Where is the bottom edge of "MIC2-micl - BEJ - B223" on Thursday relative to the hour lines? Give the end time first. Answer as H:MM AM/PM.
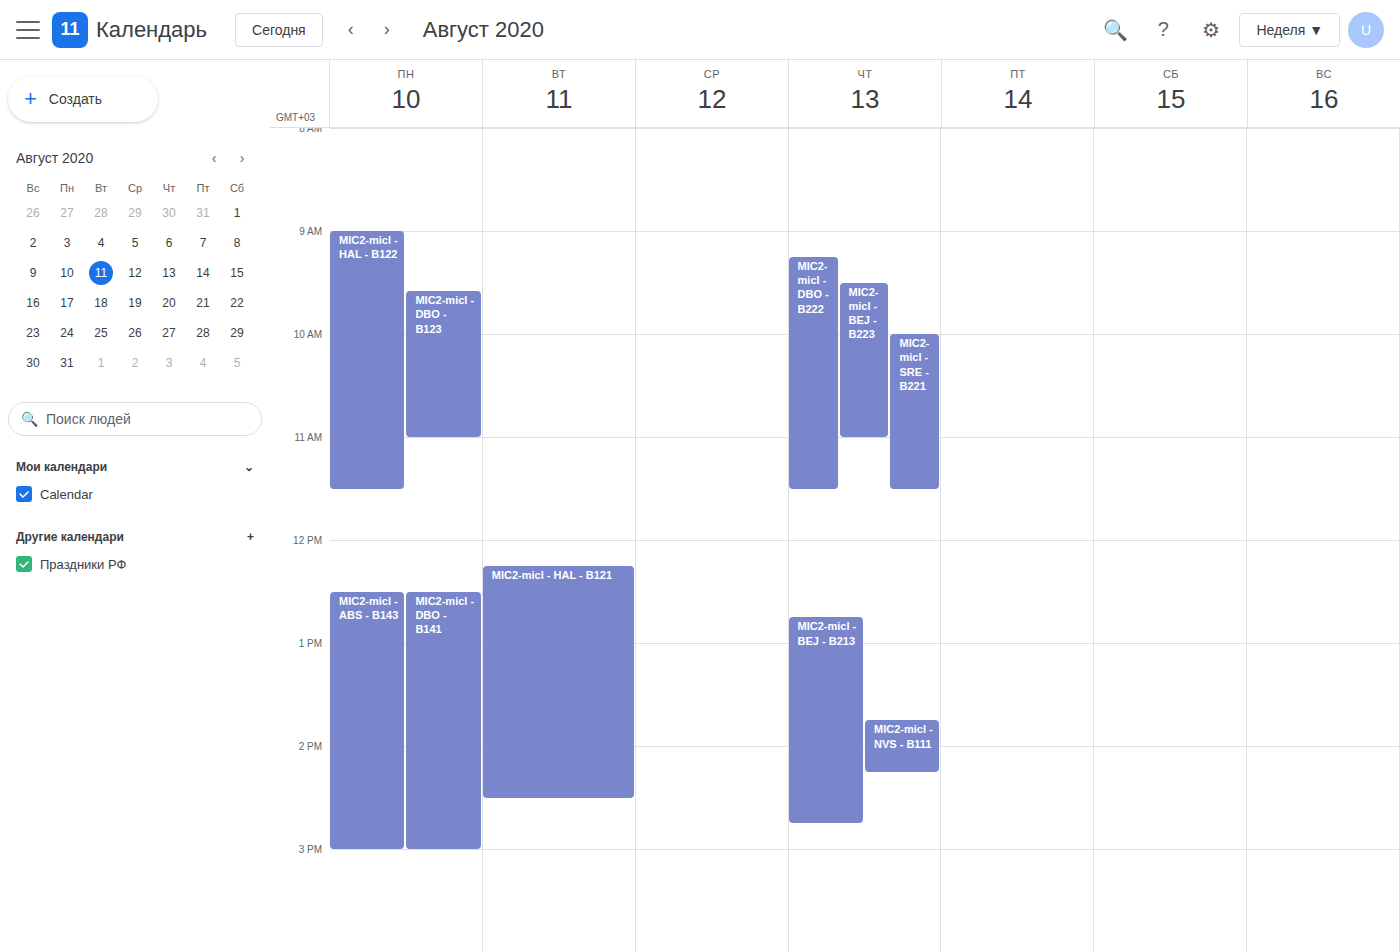
11:00 AM -- exactly on the 11 AM line.